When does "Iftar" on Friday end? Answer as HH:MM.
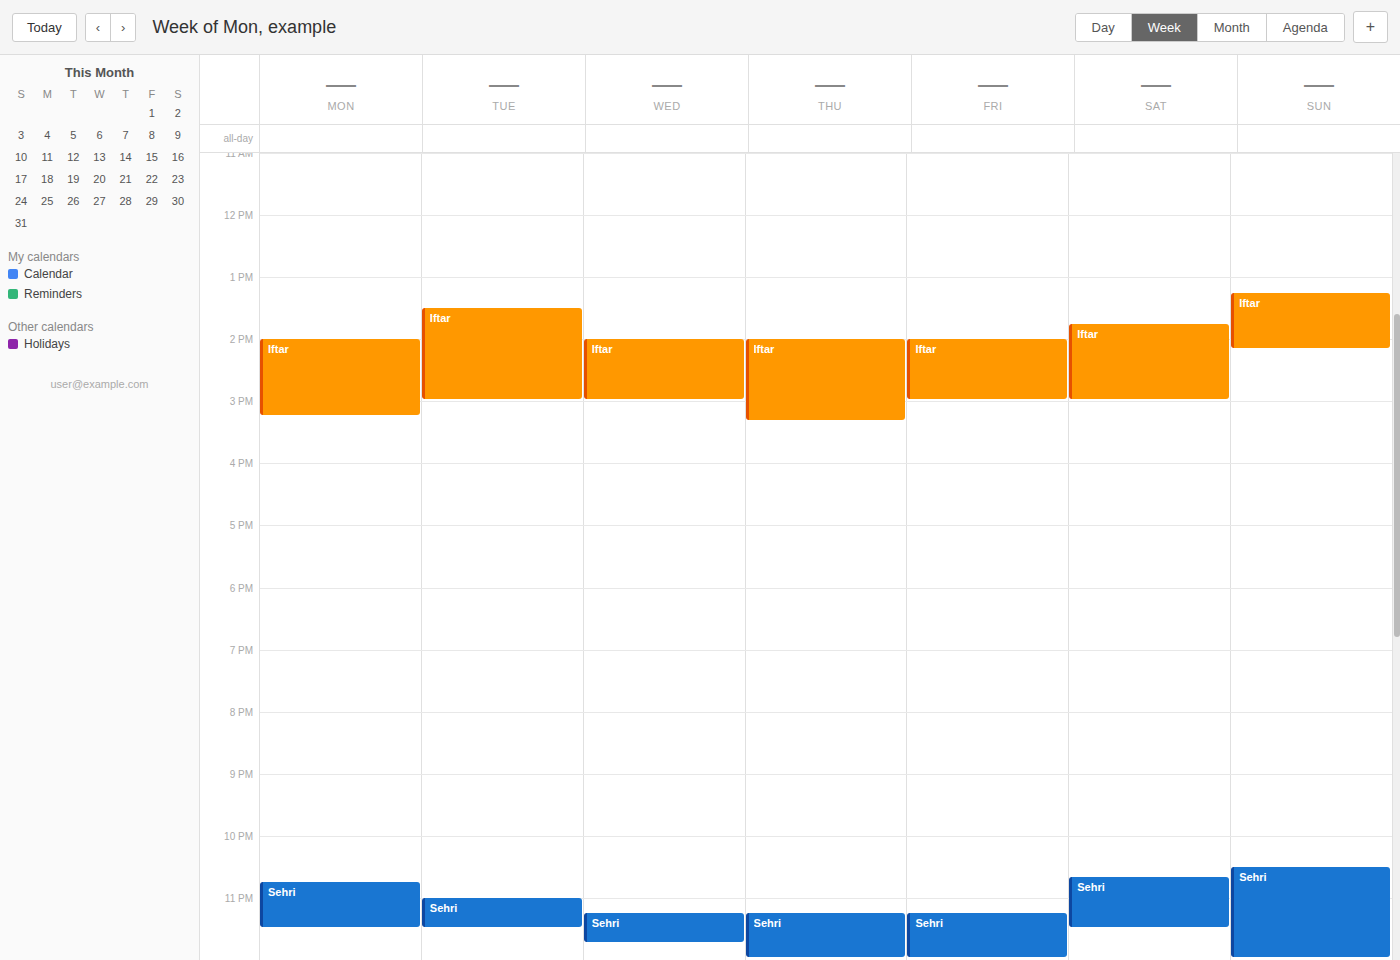
15:00